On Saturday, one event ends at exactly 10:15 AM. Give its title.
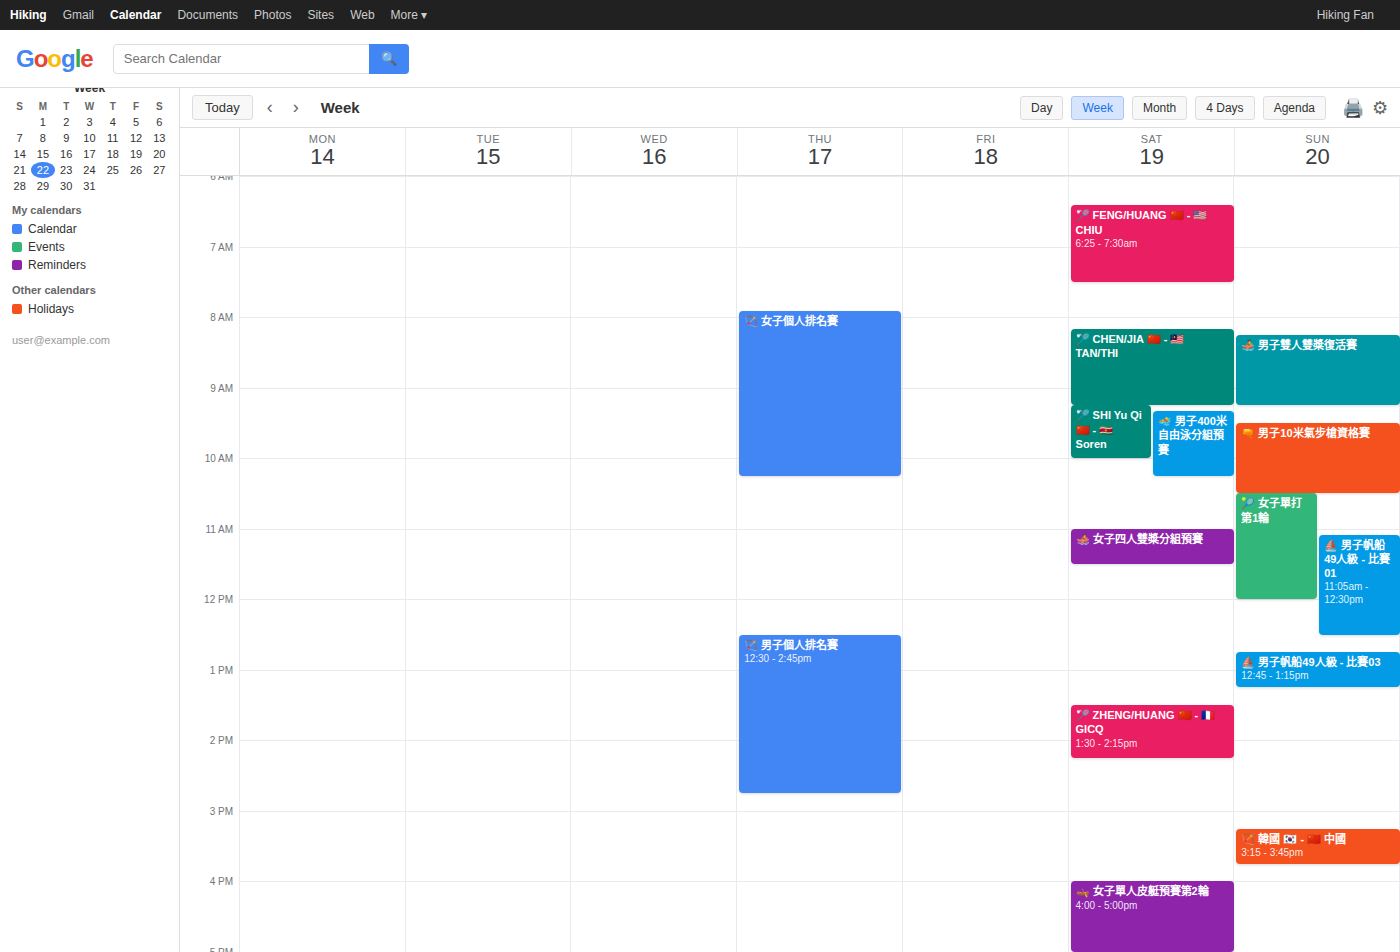
"🏊 男子400米自由泳分組預賽"